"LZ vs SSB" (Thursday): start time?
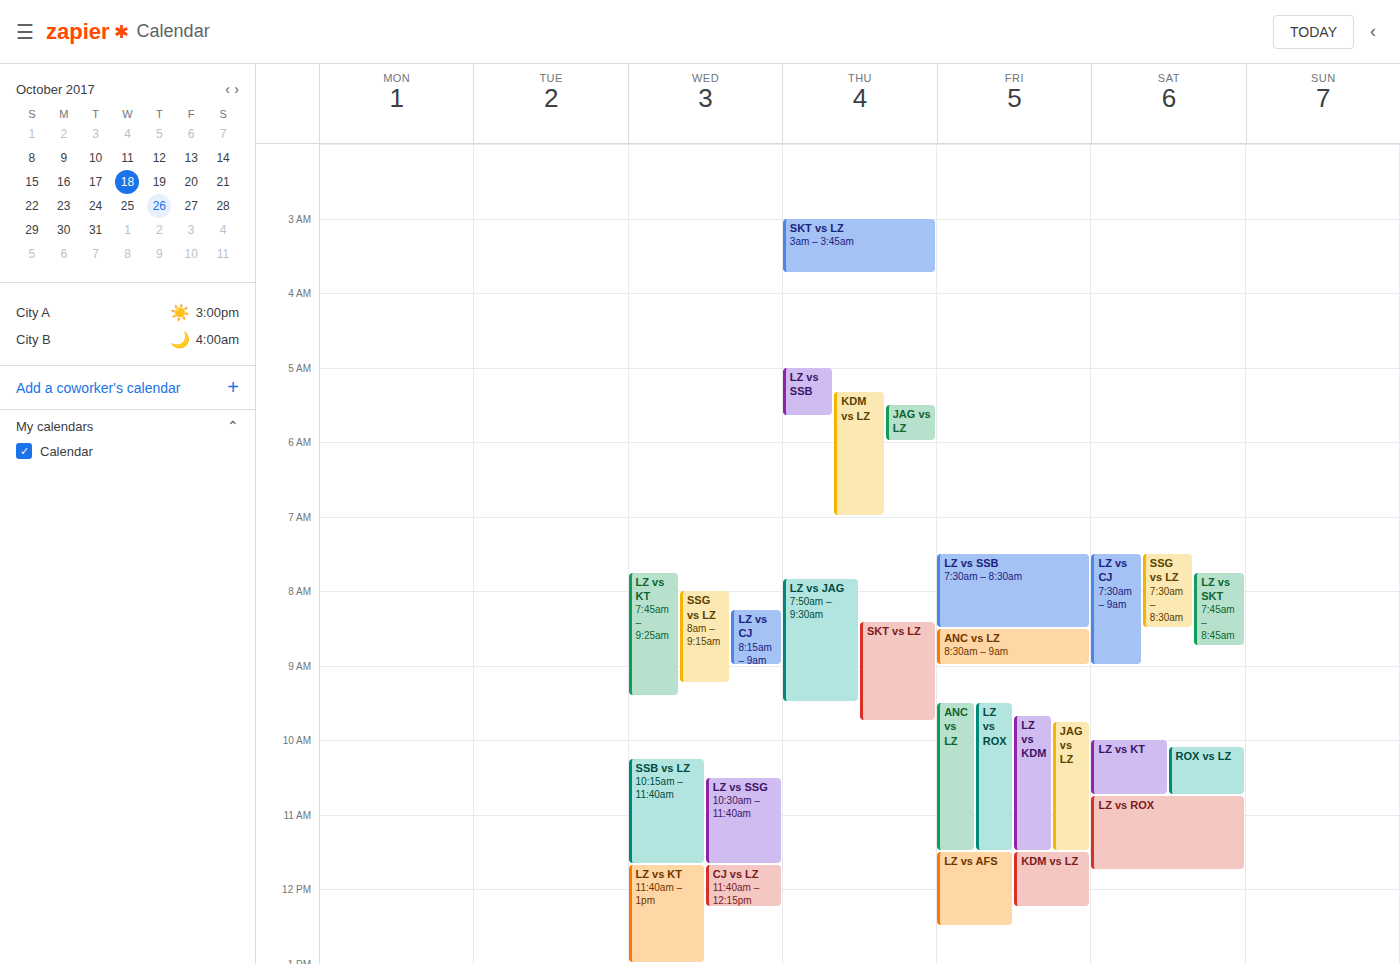
5:00 AM